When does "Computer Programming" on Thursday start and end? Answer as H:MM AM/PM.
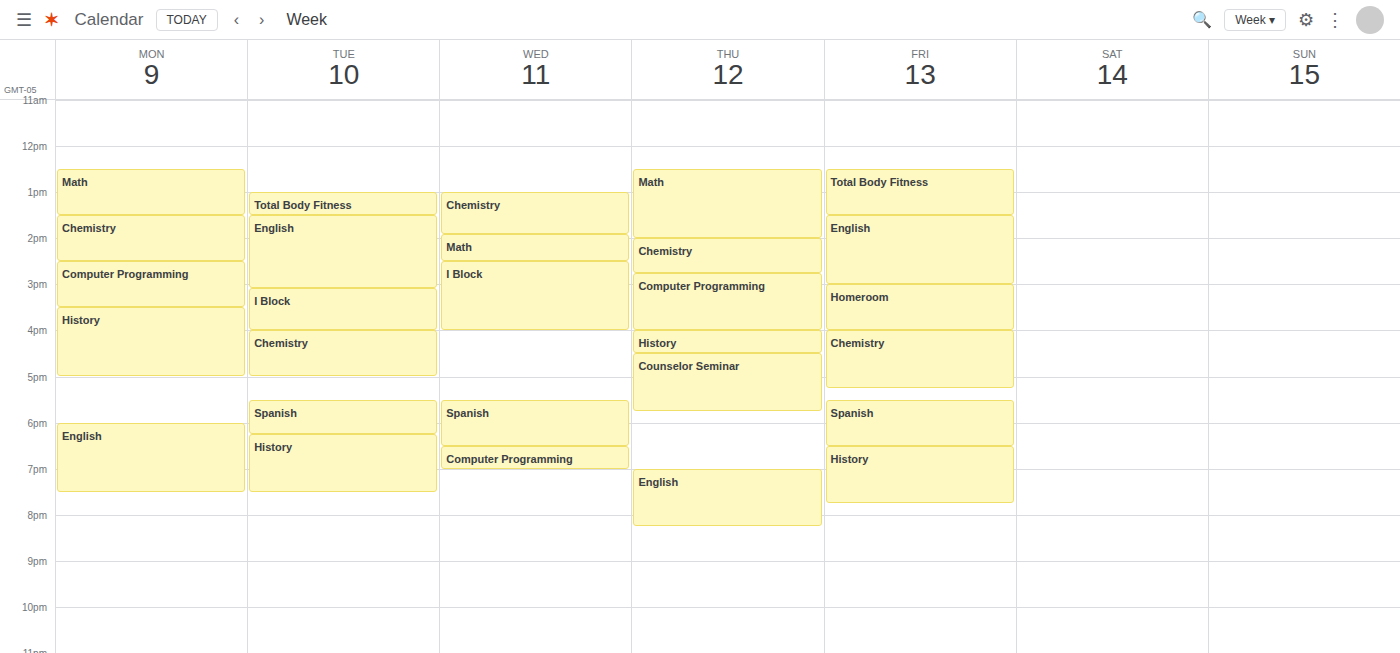
2:45 PM to 4:00 PM